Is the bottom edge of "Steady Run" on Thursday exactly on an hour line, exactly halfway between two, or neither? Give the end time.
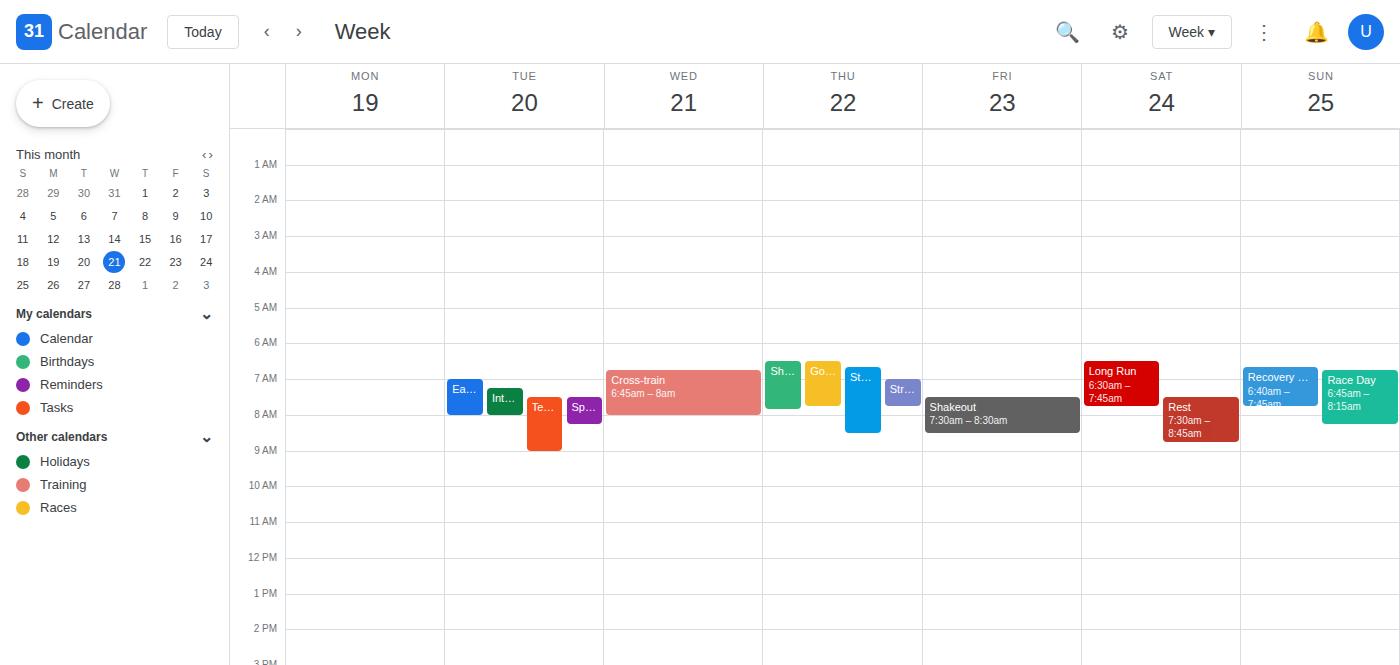
08:30 -- halfway between the 08:00 and 09:00 lines.